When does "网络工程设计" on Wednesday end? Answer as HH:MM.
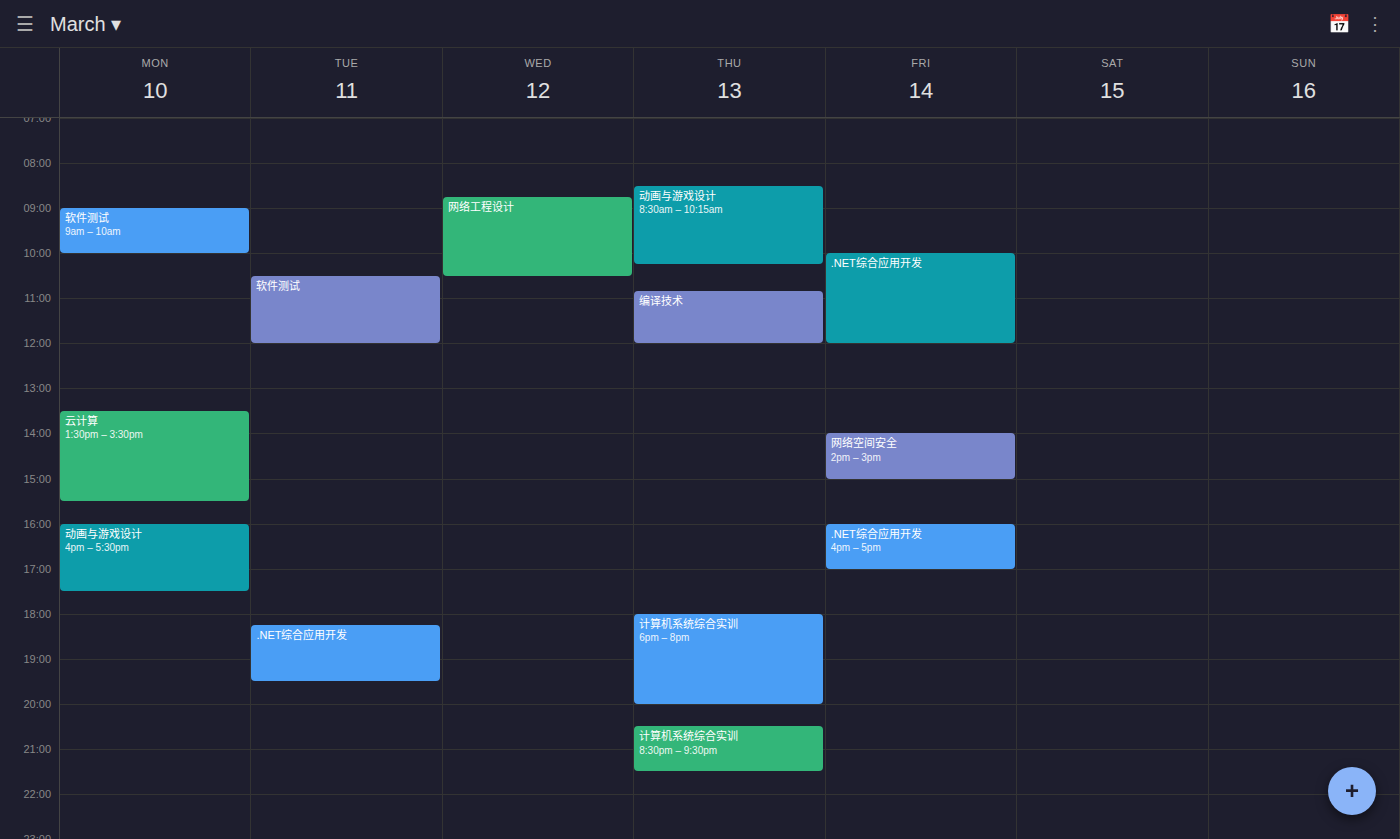
10:30